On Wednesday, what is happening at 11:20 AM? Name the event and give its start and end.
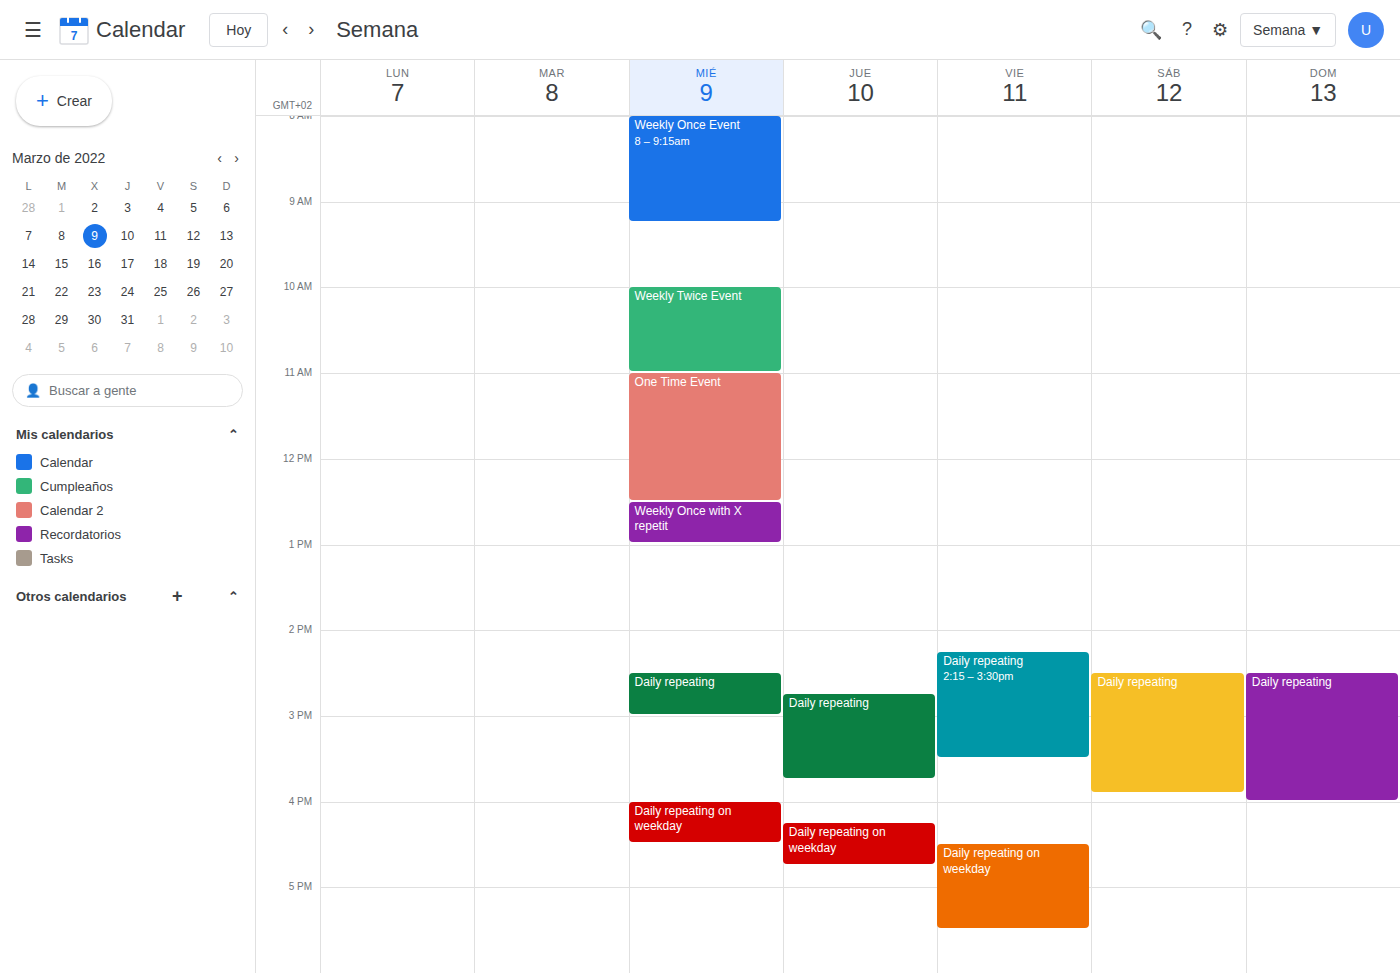
"One Time Event", 11:00 AM to 12:30 PM